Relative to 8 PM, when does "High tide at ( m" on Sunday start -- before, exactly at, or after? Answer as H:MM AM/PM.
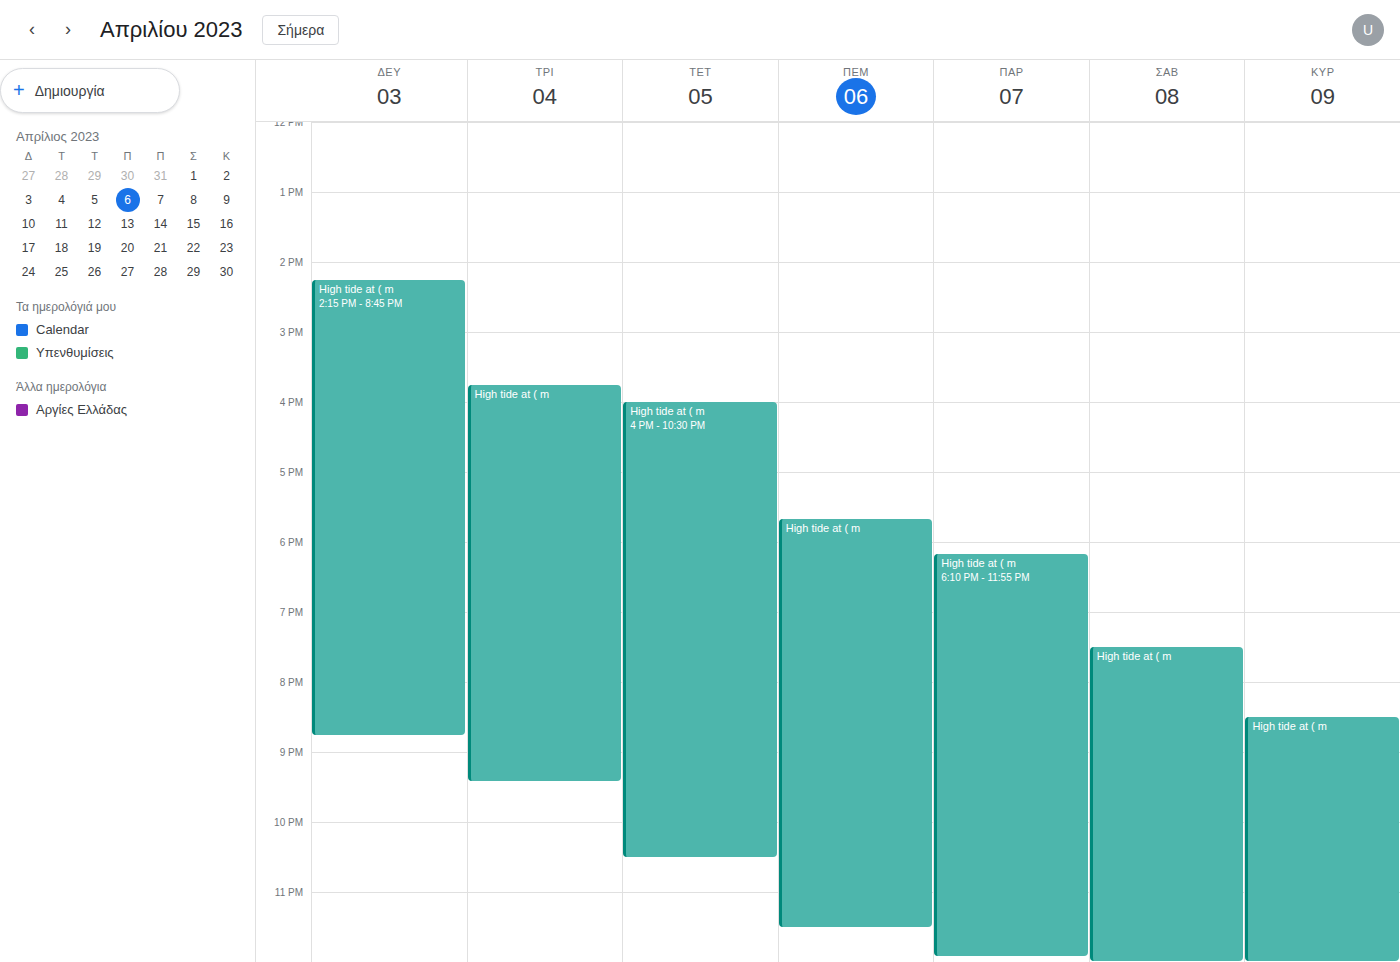
8:30 PM -- after 8 PM, 30 minutes below the 8 PM line.